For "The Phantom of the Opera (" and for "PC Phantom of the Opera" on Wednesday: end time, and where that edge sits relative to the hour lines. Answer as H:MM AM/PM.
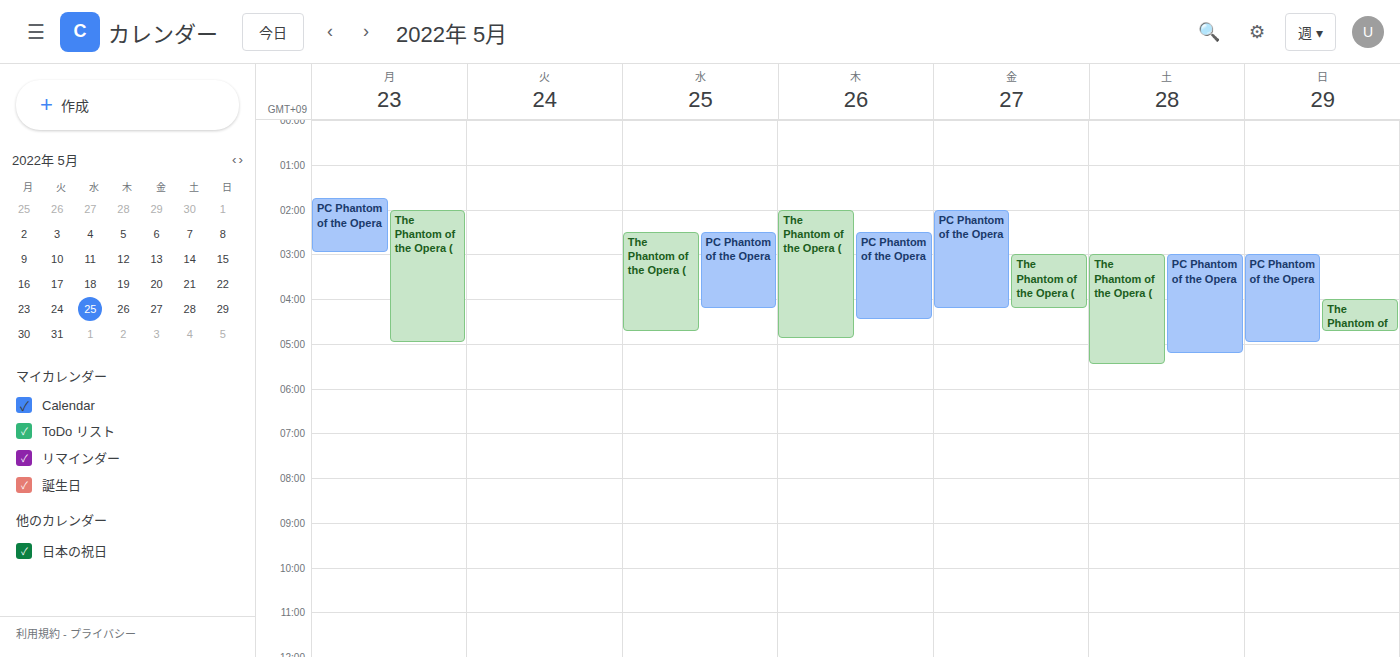
"The Phantom of the Opera (": 4:45 AM, neither: three quarters of the way from the 4 AM line to the 5 AM line. "PC Phantom of the Opera": 4:15 AM, neither: a quarter of the way from the 4 AM line to the 5 AM line.